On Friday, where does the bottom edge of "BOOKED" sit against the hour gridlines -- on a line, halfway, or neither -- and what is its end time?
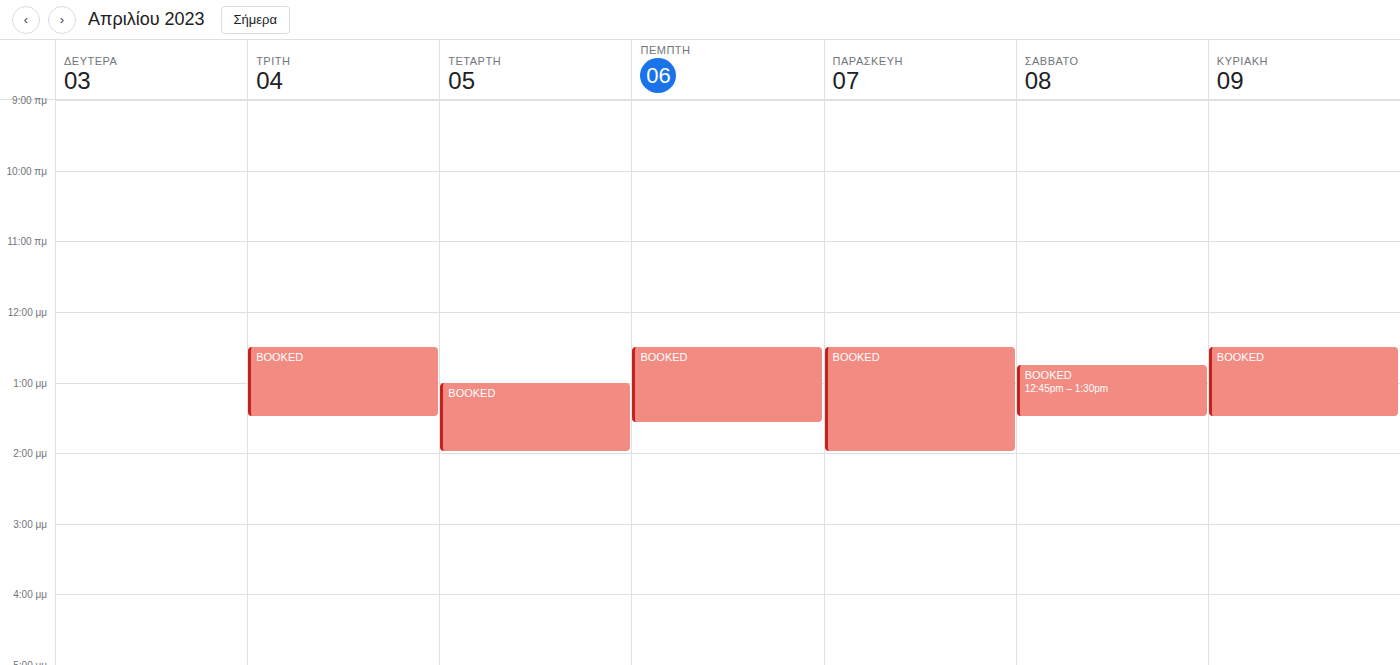
2:00 PM -- exactly on the 2 PM line.